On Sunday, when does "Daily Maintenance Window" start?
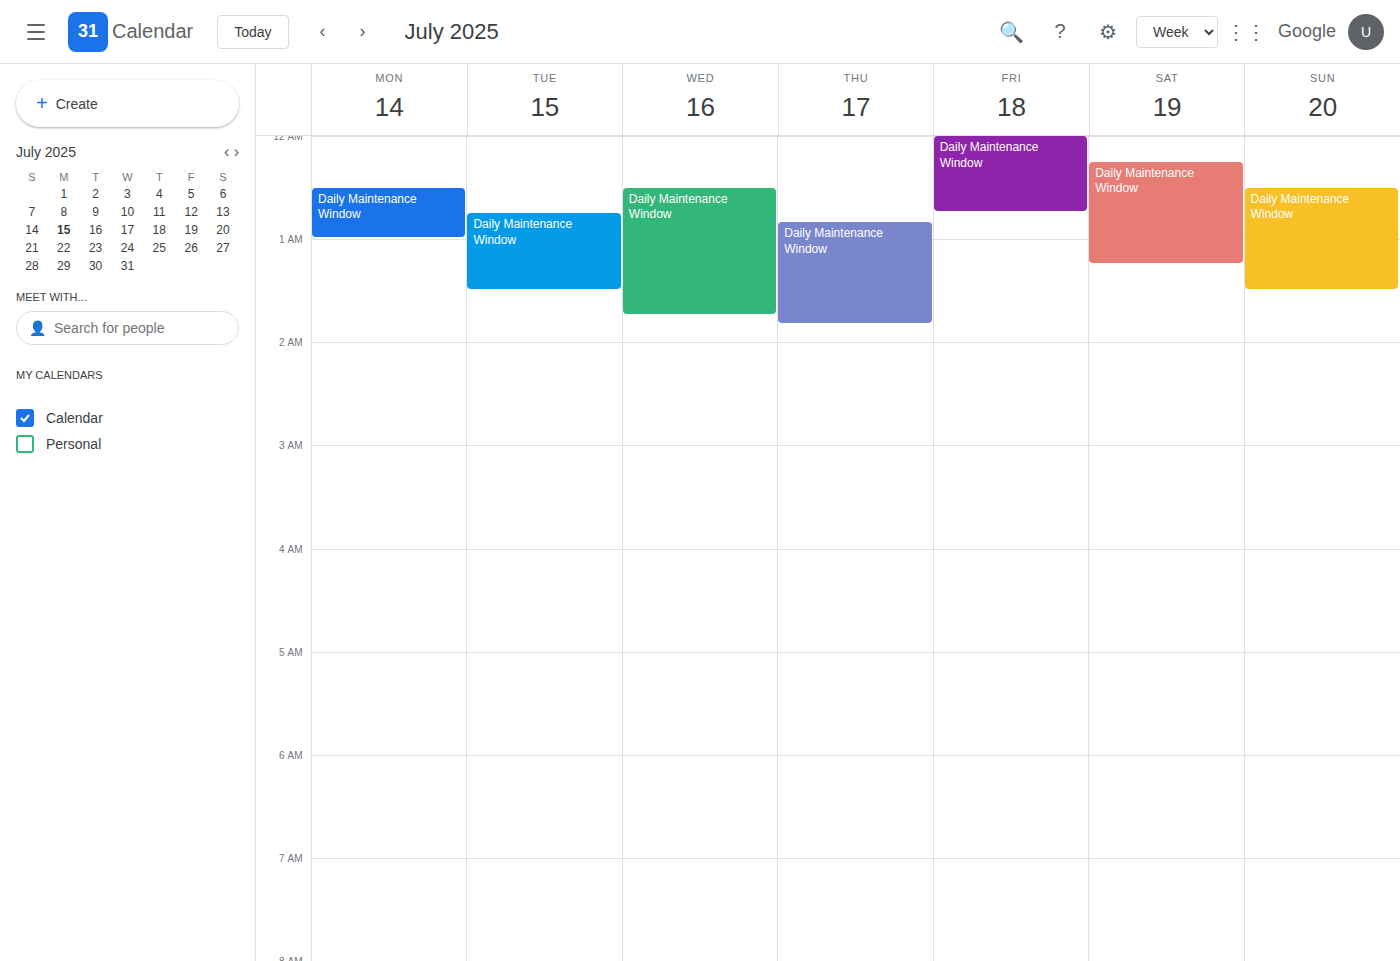
00:30